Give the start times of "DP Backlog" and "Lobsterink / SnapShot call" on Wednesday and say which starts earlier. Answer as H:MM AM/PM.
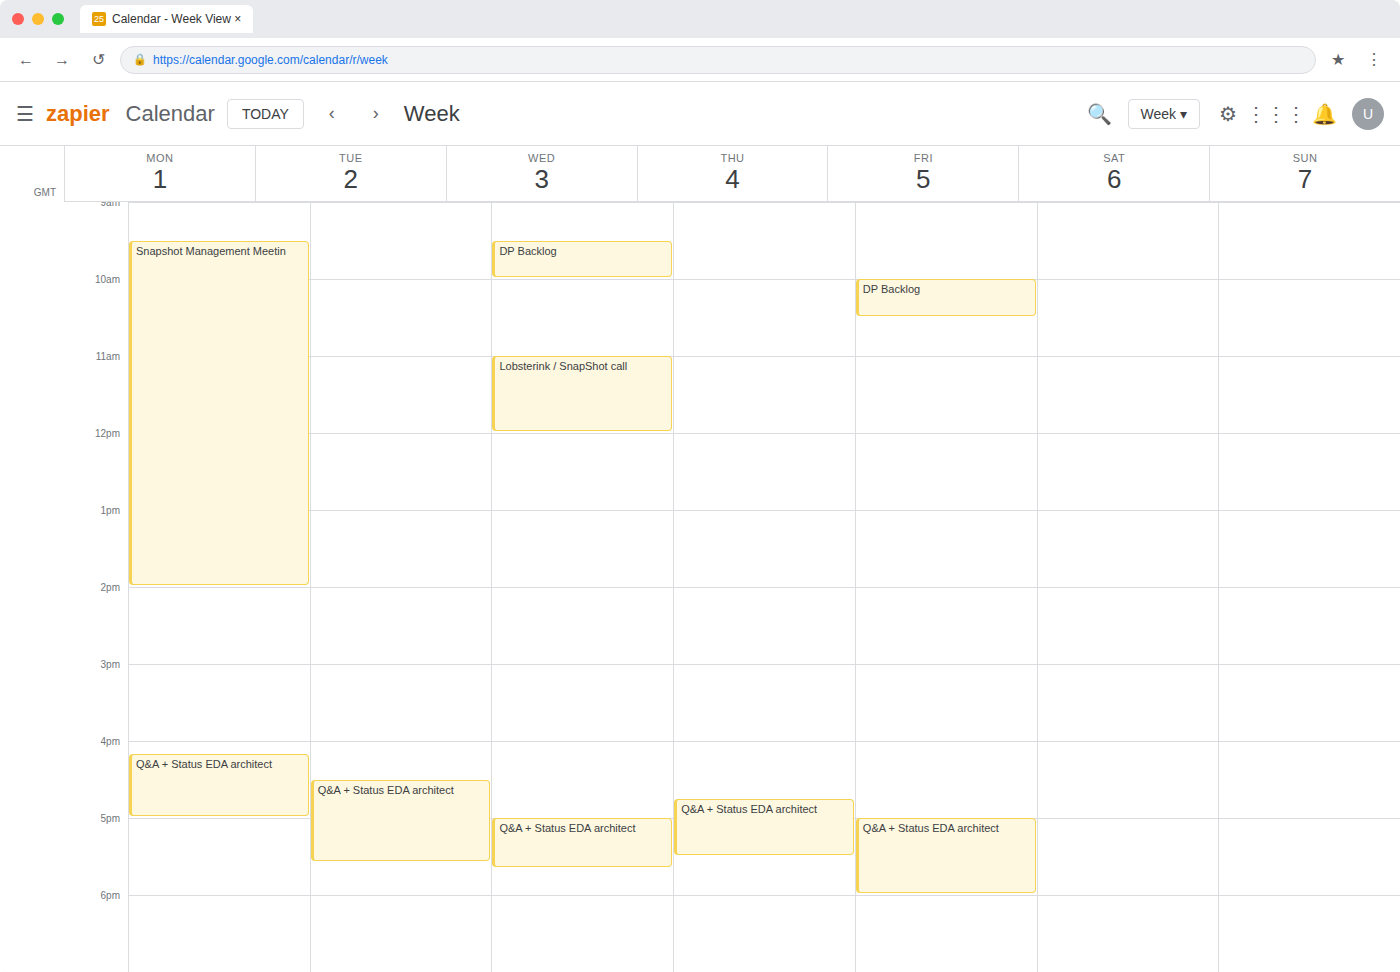
"DP Backlog" 9:30 AM; "Lobsterink / SnapShot call" 11:00 AM.